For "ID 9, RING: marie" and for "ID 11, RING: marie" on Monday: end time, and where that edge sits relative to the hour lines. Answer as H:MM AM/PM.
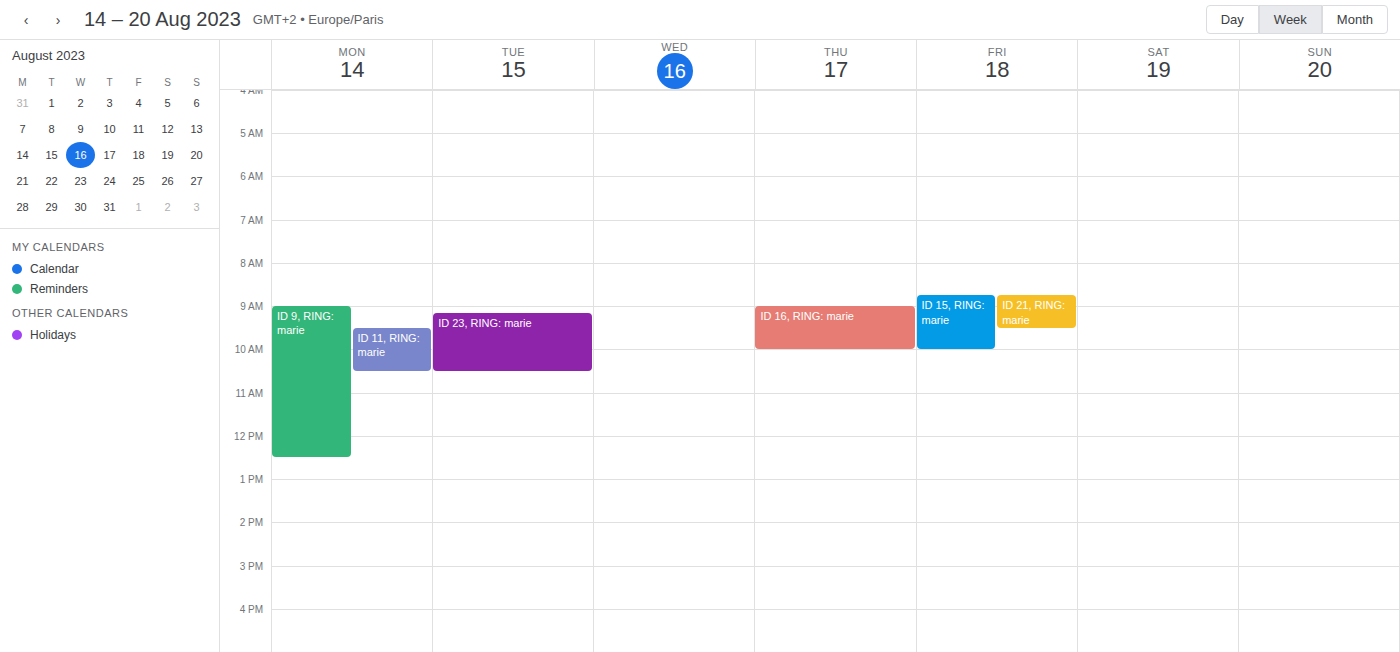
"ID 9, RING: marie": 12:30 PM, halfway between the 12 PM and 1 PM lines. "ID 11, RING: marie": 10:30 AM, halfway between the 10 AM and 11 AM lines.